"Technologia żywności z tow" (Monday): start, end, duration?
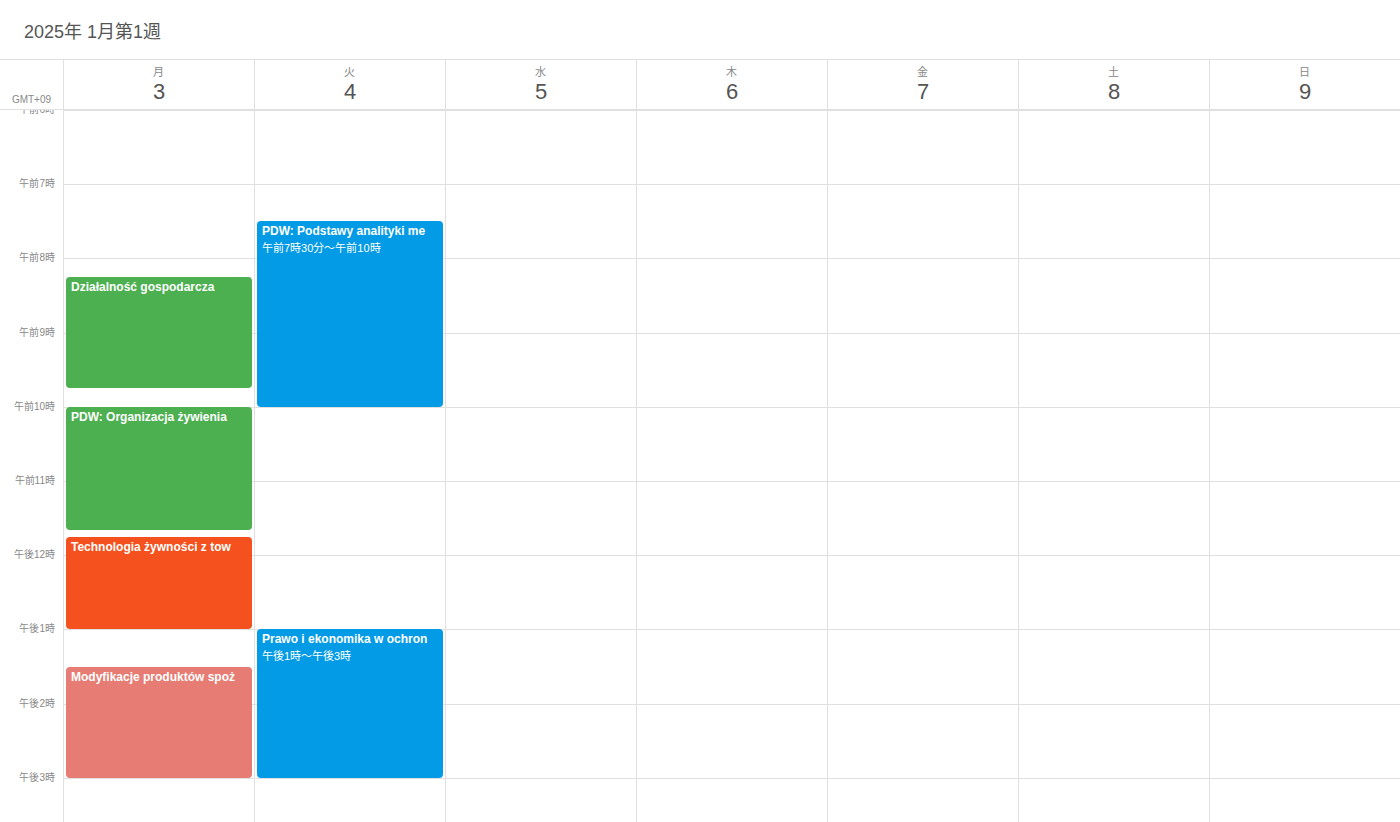
11:45 AM to 1:00 PM, 1 hour 15 minutes